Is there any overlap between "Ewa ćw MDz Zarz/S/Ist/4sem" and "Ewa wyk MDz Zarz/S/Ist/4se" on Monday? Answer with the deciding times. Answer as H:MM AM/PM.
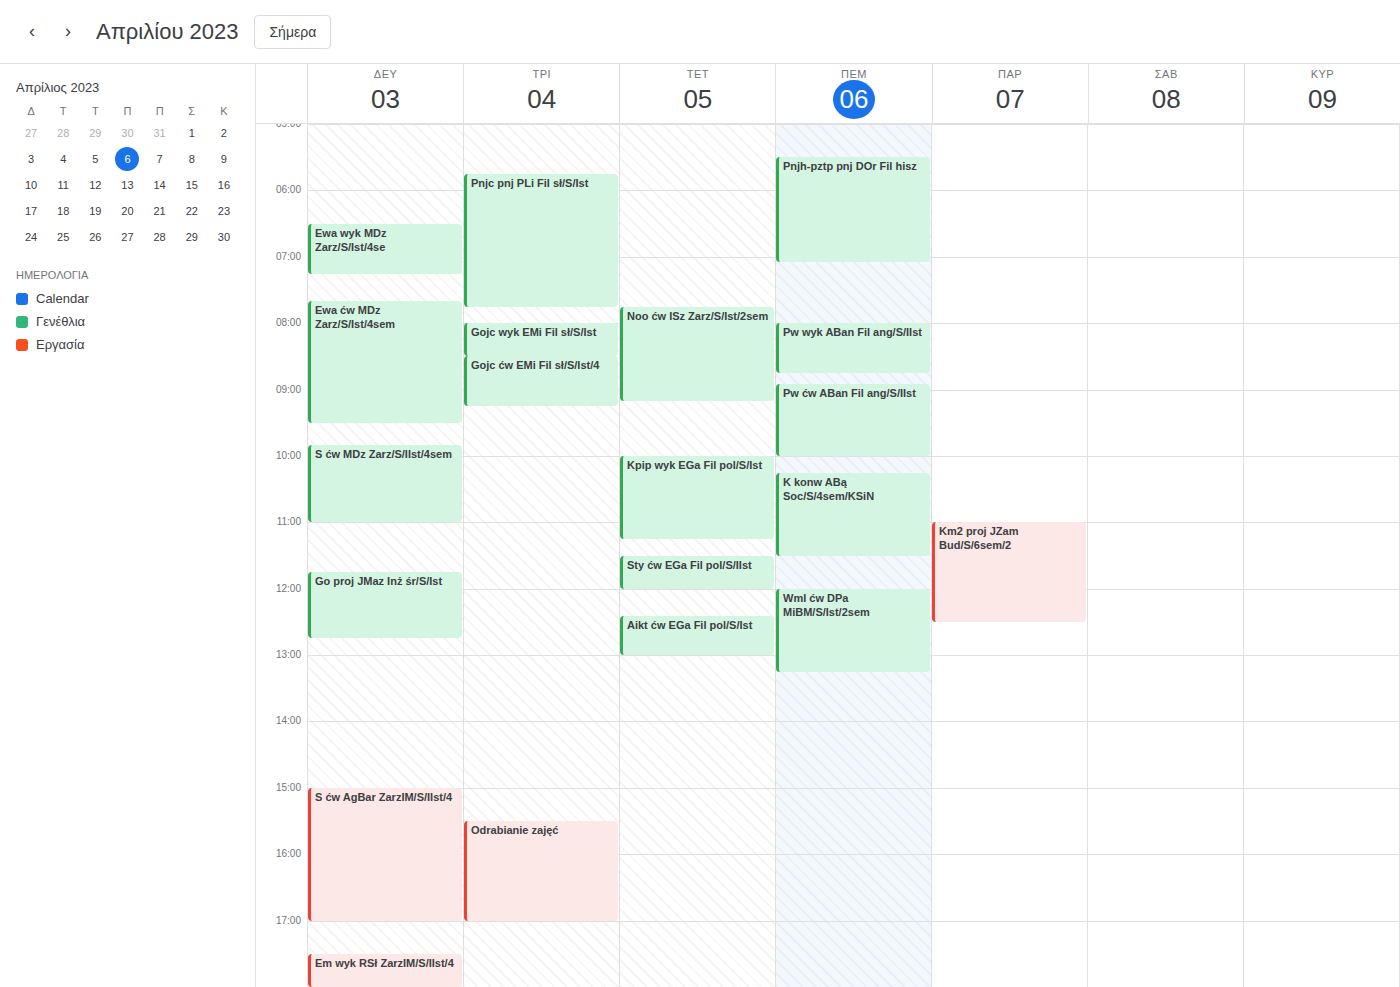
"Ewa wyk MDz Zarz/S/Ist/4se" ends at 7:15 AM and "Ewa ćw MDz Zarz/S/Ist/4sem" starts at 7:40 AM -- no overlap.